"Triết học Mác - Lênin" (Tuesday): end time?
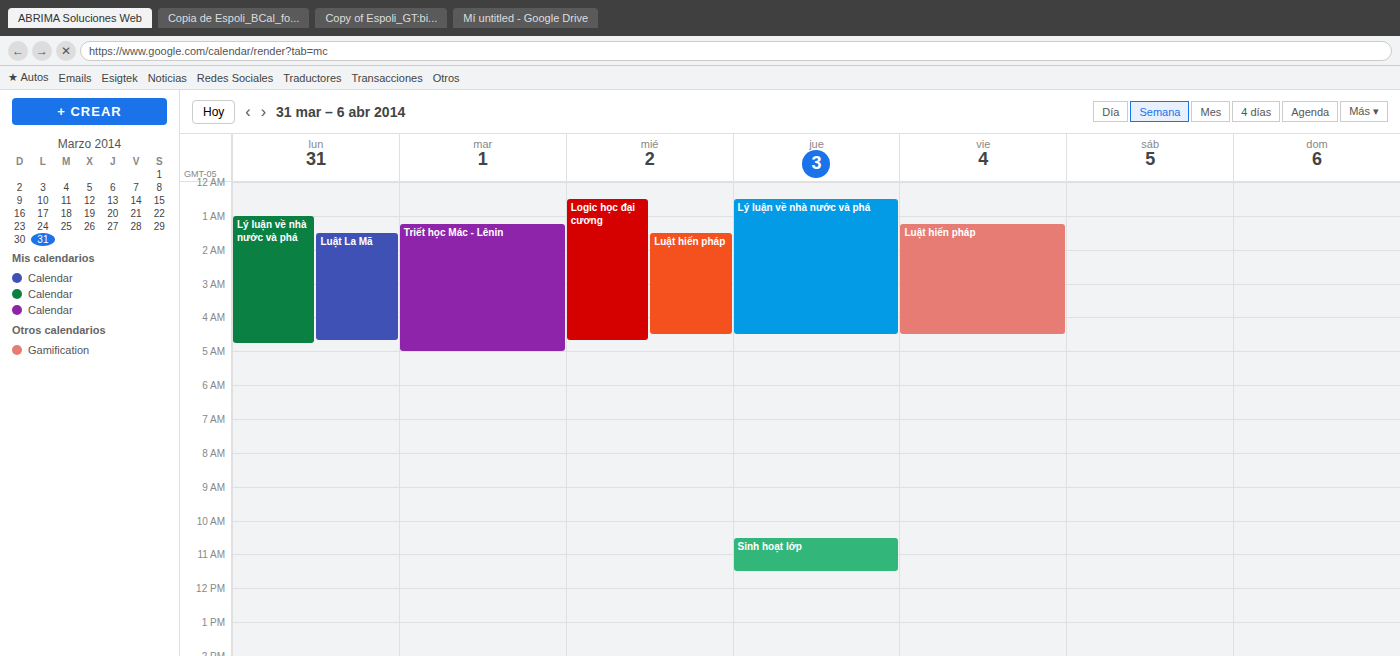
5:00 AM